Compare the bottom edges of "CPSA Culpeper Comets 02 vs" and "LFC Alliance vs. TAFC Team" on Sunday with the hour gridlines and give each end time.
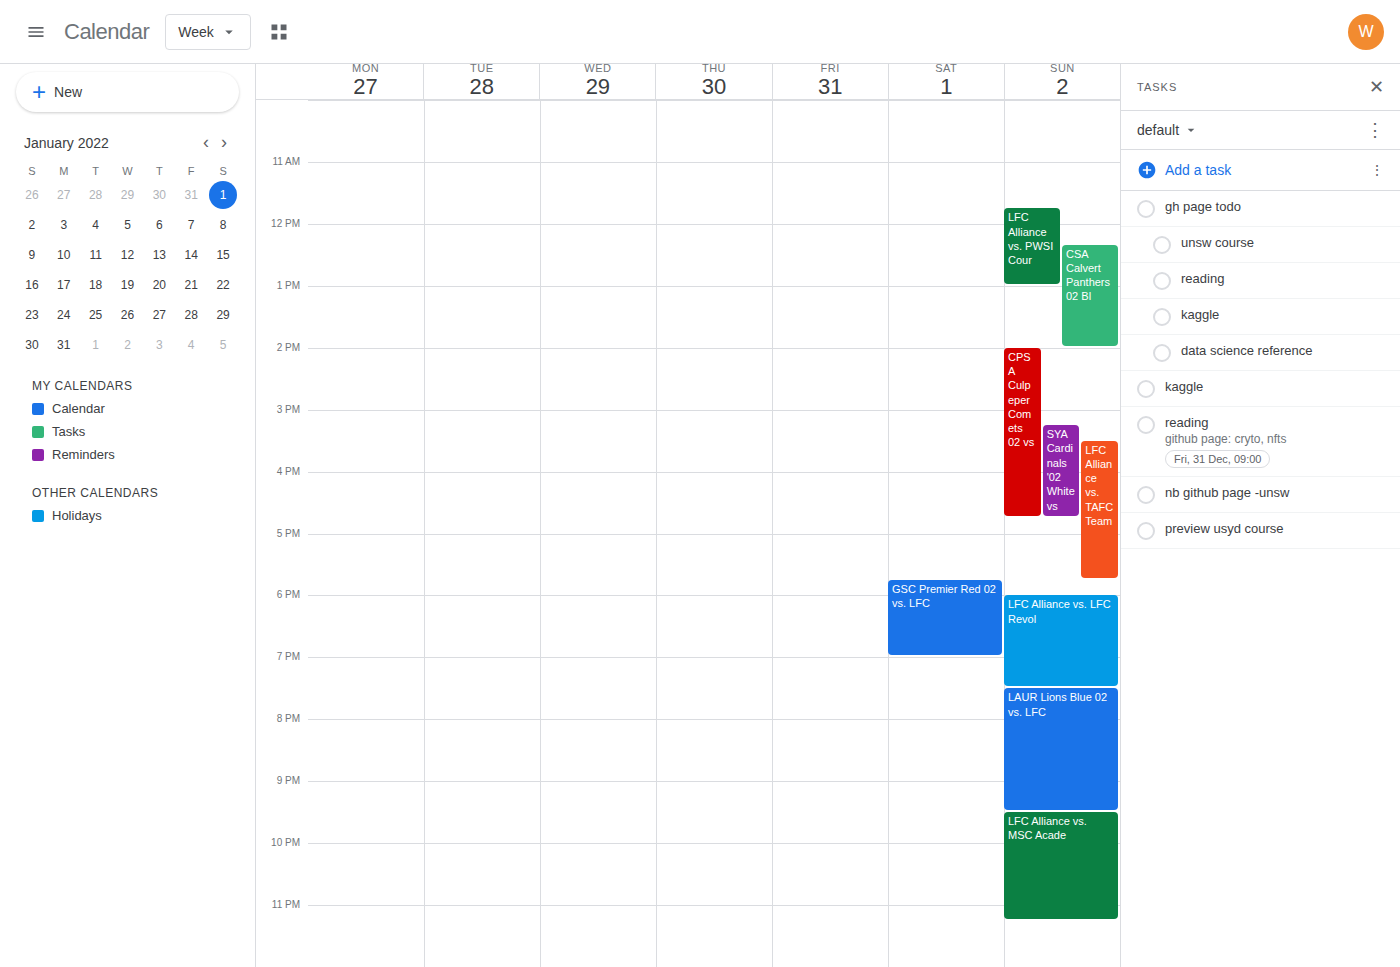
"CPSA Culpeper Comets 02 vs": 16:45, neither: three quarters of the way from the 16:00 line to the 17:00 line. "LFC Alliance vs. TAFC Team": 17:45, neither: three quarters of the way from the 17:00 line to the 18:00 line.